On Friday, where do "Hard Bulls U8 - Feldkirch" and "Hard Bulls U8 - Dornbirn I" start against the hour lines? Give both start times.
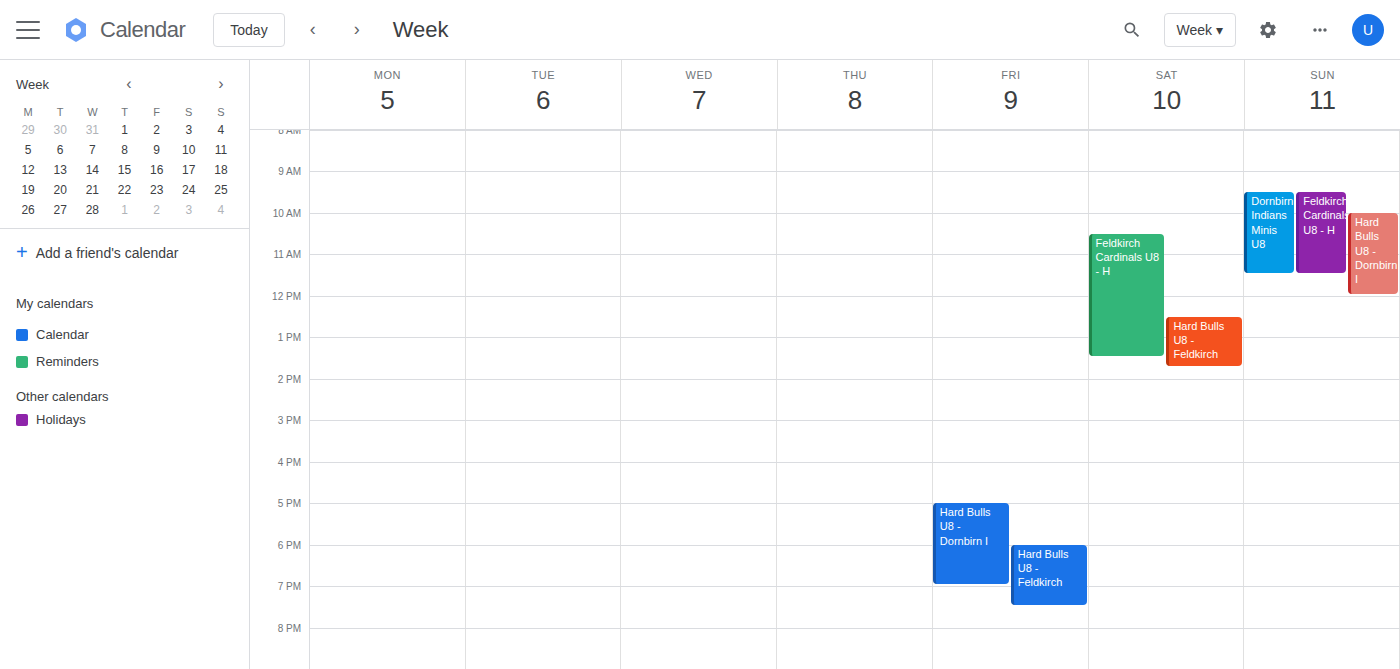
"Hard Bulls U8 - Feldkirch": 6:00 PM, exactly on the 6 PM line. "Hard Bulls U8 - Dornbirn I": 5:00 PM, exactly on the 5 PM line.